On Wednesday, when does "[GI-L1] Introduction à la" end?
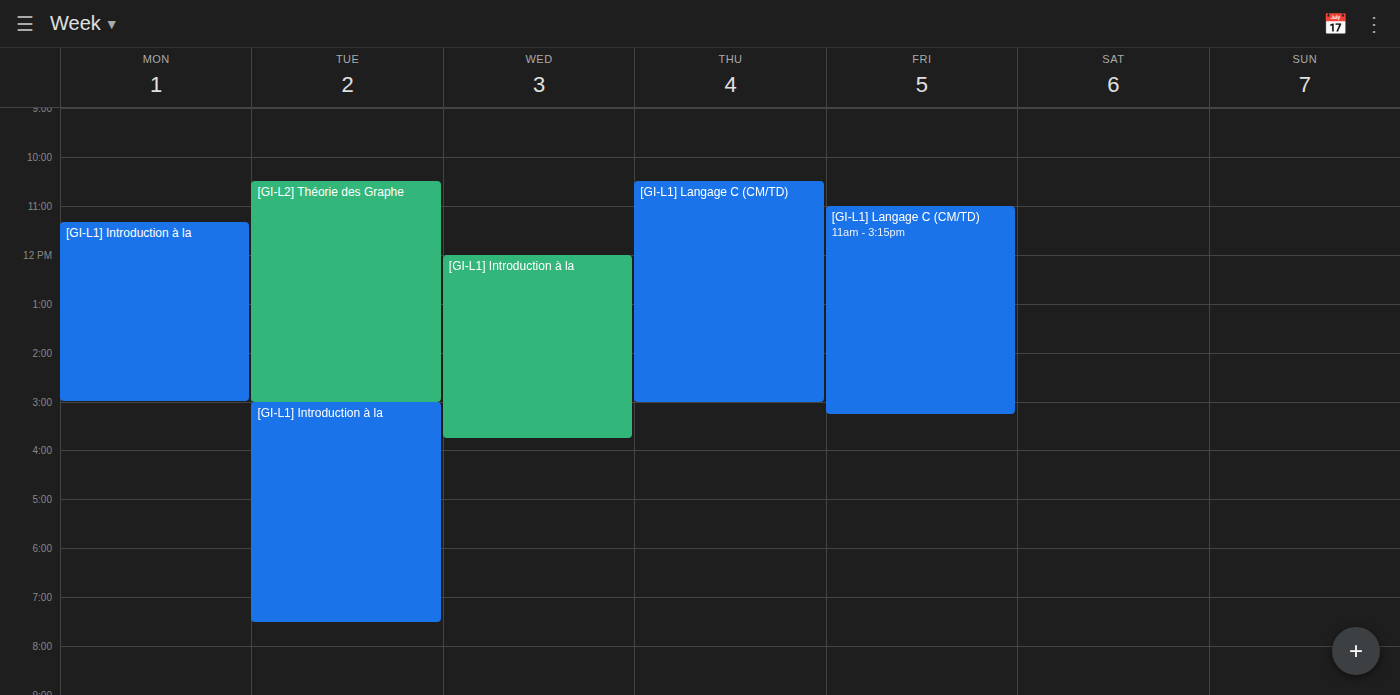
3:45 PM